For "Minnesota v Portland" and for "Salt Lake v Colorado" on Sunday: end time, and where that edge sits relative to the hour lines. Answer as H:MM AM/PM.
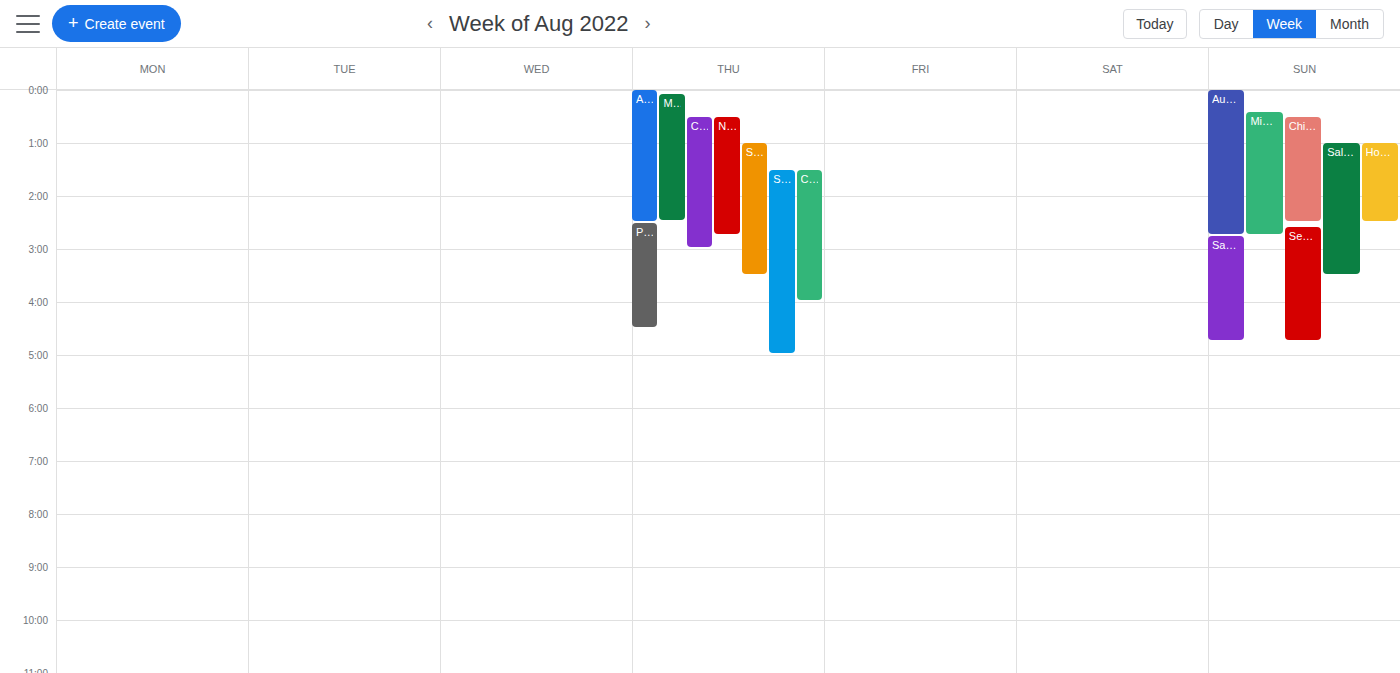
"Minnesota v Portland": 2:45 AM, neither: three quarters of the way from the 2 AM line to the 3 AM line. "Salt Lake v Colorado": 3:30 AM, halfway between the 3 AM and 4 AM lines.